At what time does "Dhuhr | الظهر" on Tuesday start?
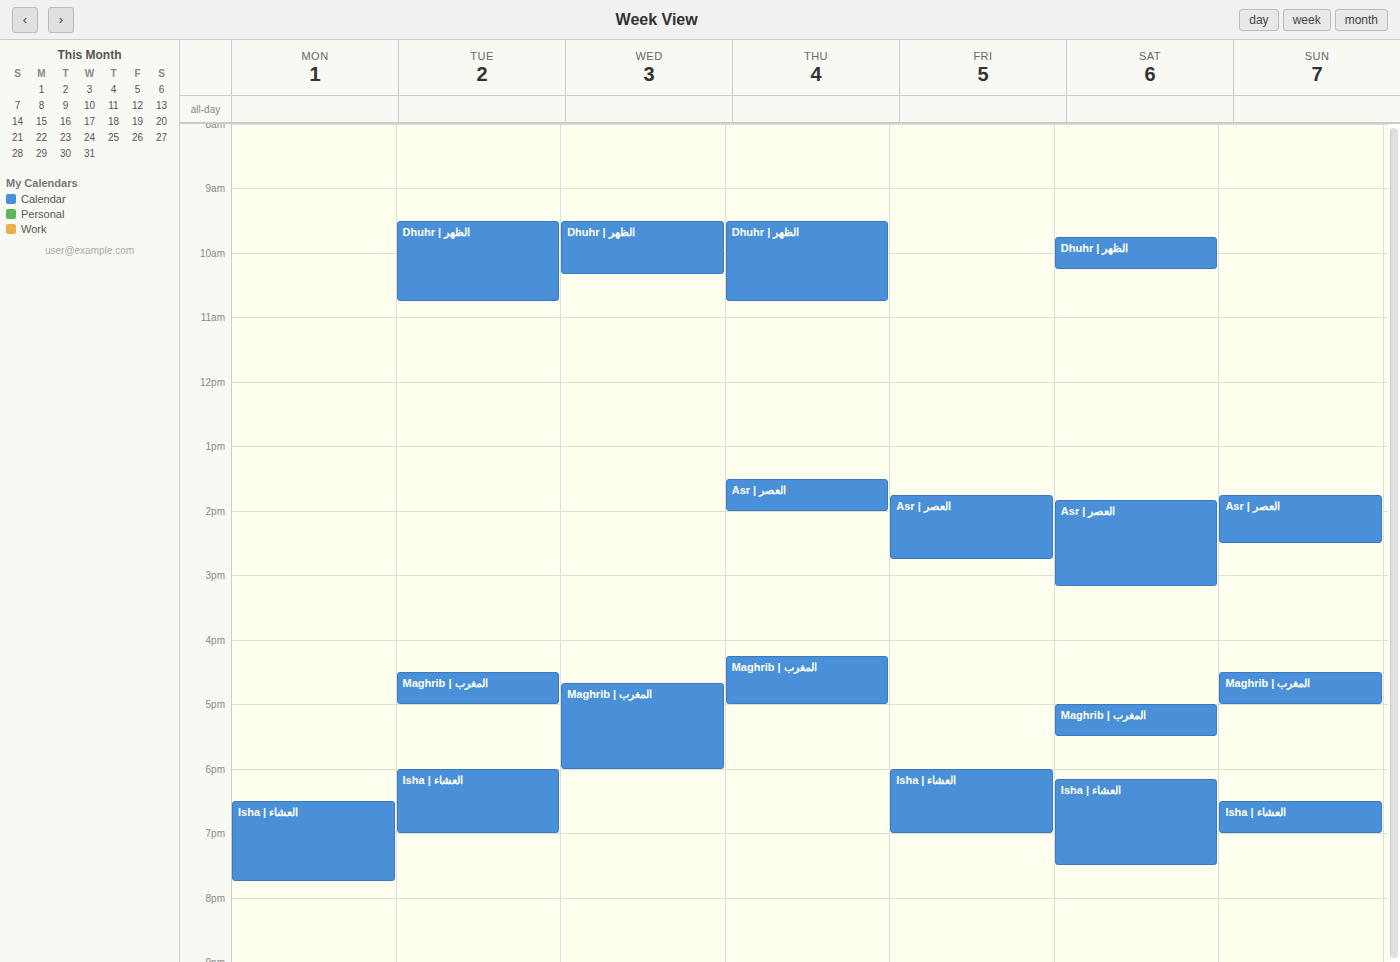
9:30 AM